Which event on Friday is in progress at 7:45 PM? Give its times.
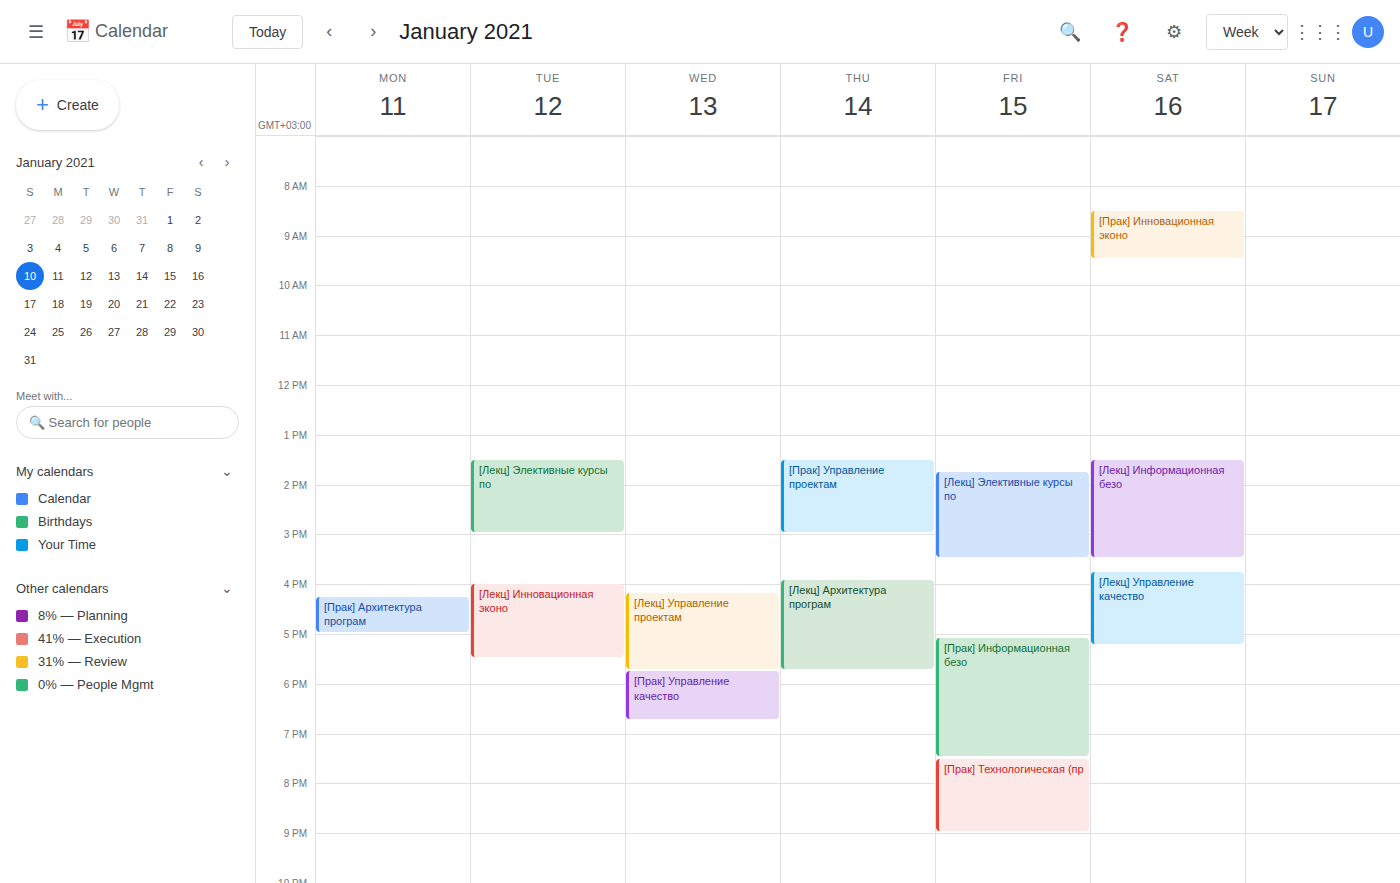
"[Прак] Технологическая (пр", 7:30 PM to 9:00 PM